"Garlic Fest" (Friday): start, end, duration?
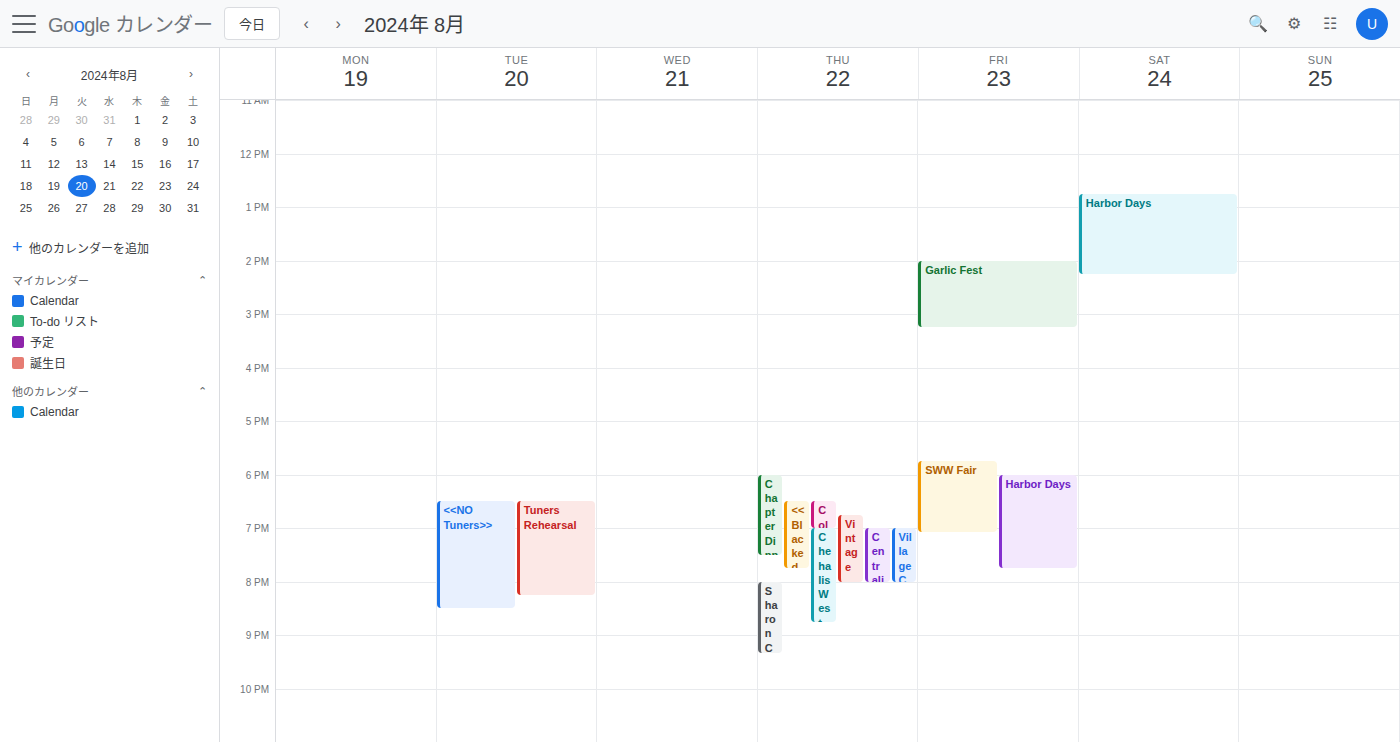
2:00 PM to 3:15 PM, 1 hour 15 minutes